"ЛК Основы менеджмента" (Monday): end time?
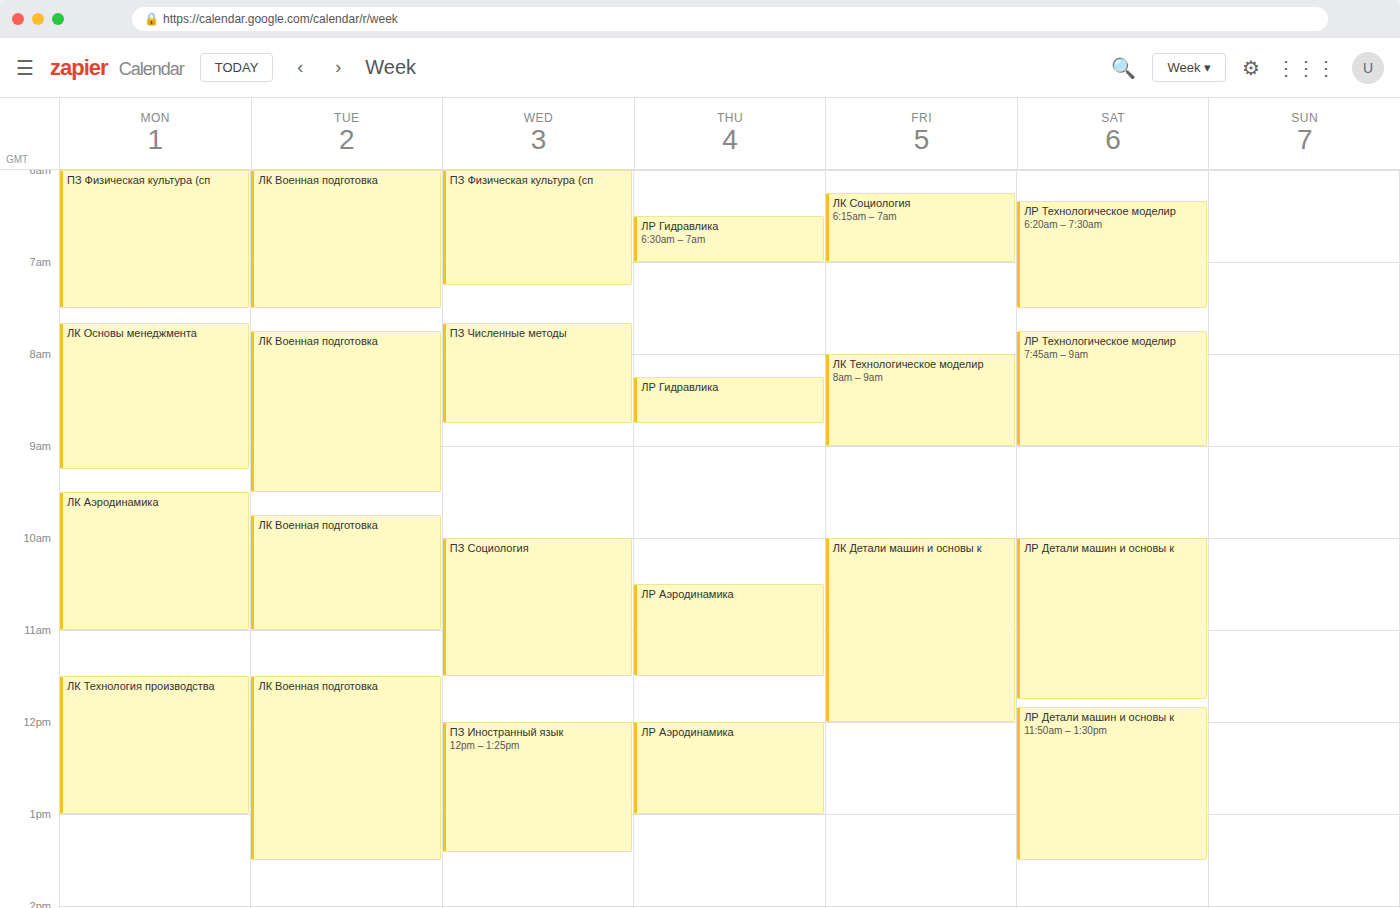
9:15 AM